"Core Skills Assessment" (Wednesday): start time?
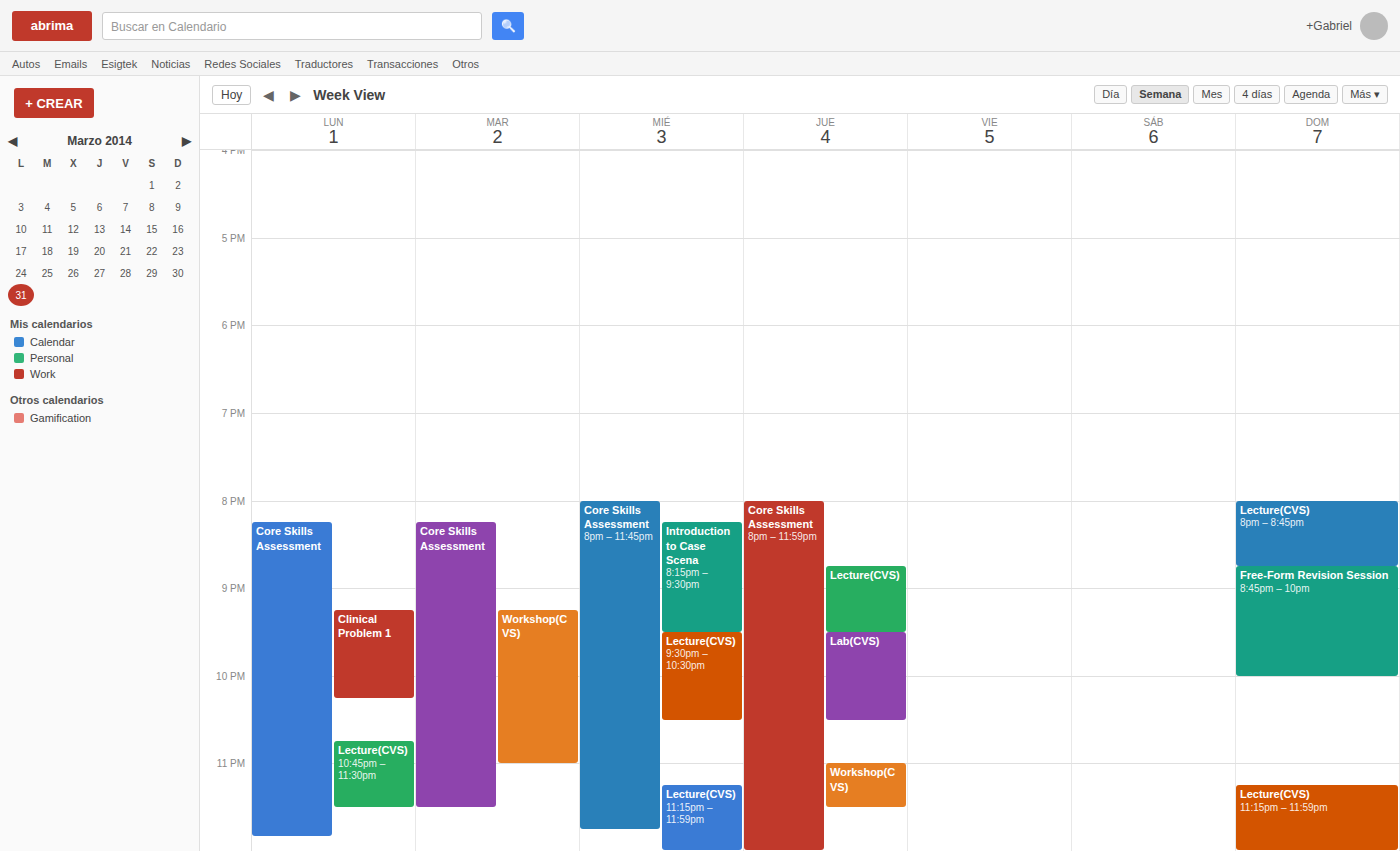
8:00 PM